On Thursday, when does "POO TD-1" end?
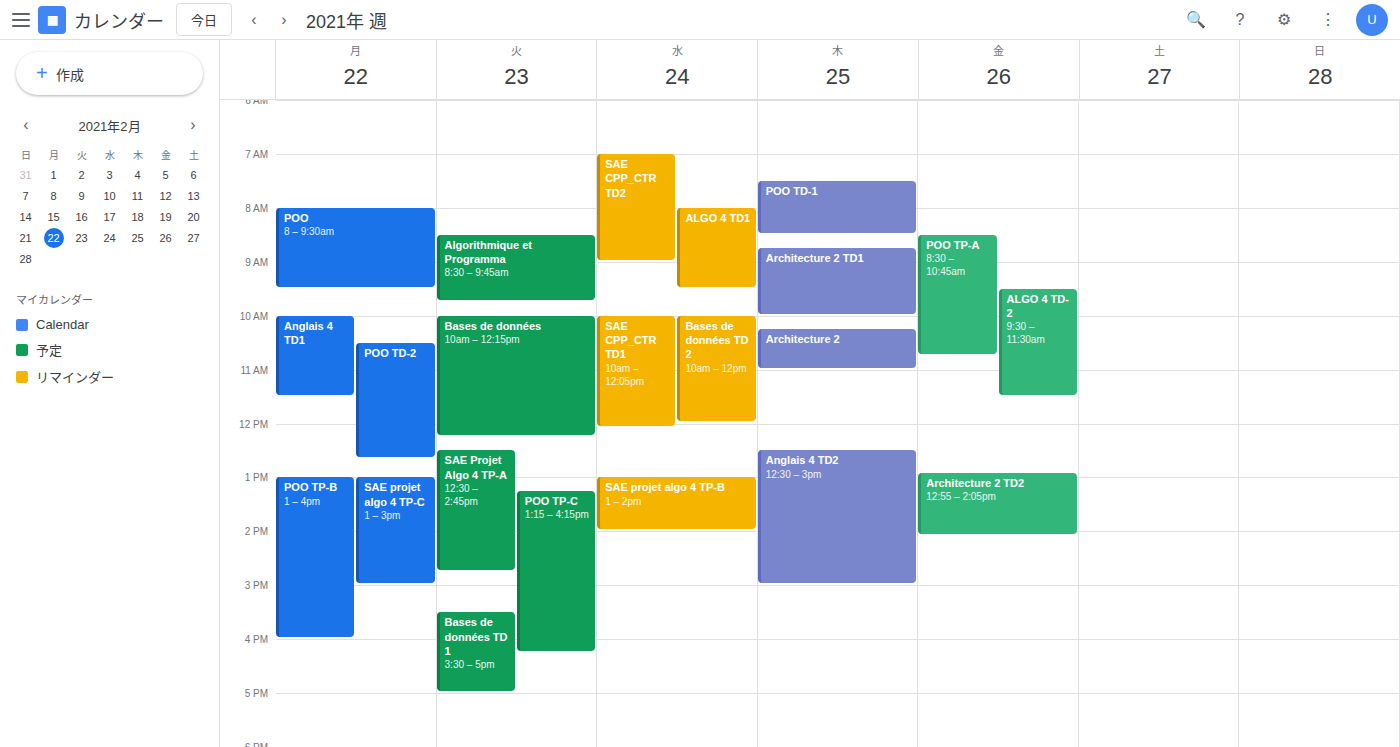
8:30 AM